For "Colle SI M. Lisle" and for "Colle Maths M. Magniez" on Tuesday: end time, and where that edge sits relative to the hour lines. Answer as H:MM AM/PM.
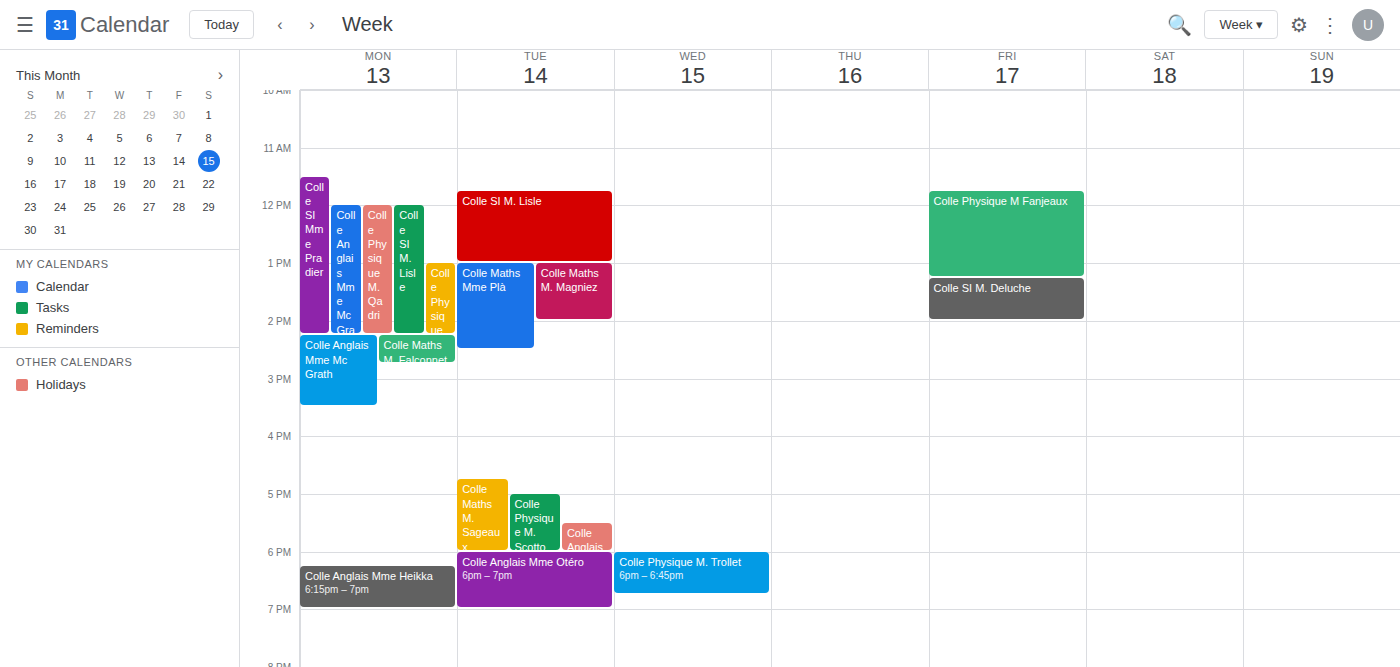
"Colle SI M. Lisle": 1:00 PM, exactly on the 1 PM line. "Colle Maths M. Magniez": 2:00 PM, exactly on the 2 PM line.